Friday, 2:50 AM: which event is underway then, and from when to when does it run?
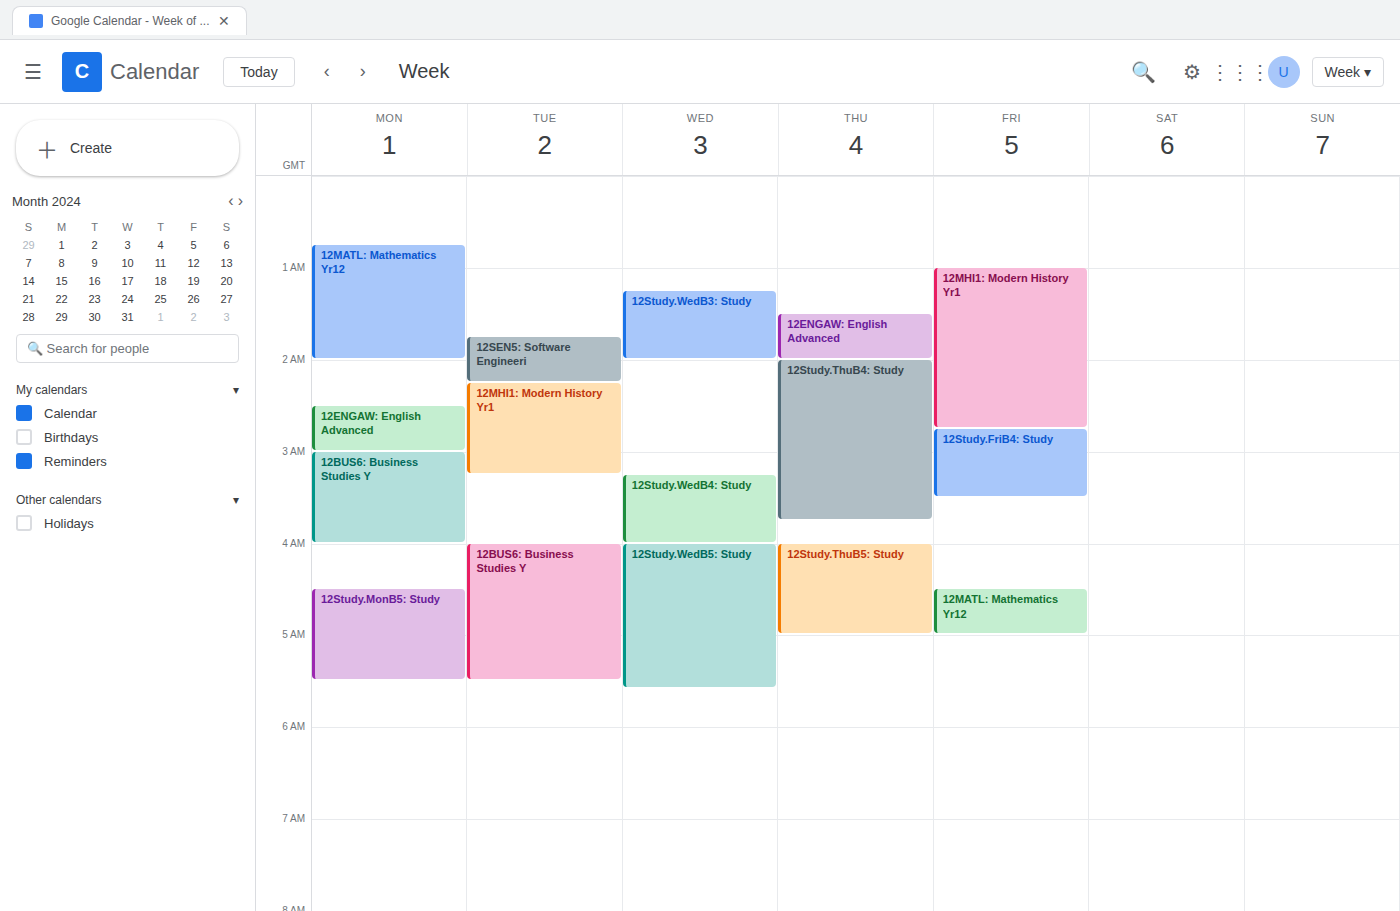
"12Study.FriB4: Study", 2:45 AM to 3:30 AM